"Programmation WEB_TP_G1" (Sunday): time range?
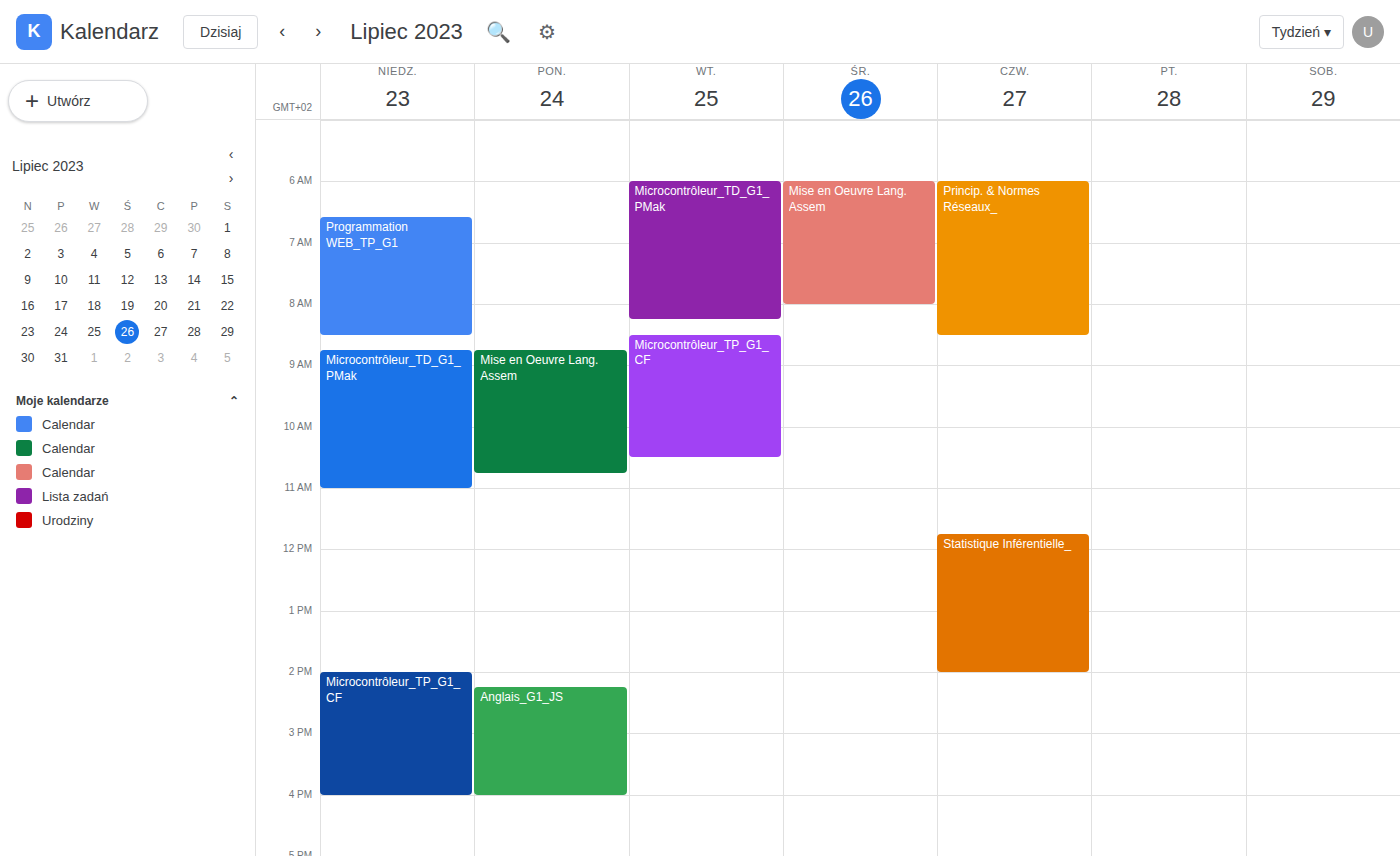
6:35 AM to 8:30 AM